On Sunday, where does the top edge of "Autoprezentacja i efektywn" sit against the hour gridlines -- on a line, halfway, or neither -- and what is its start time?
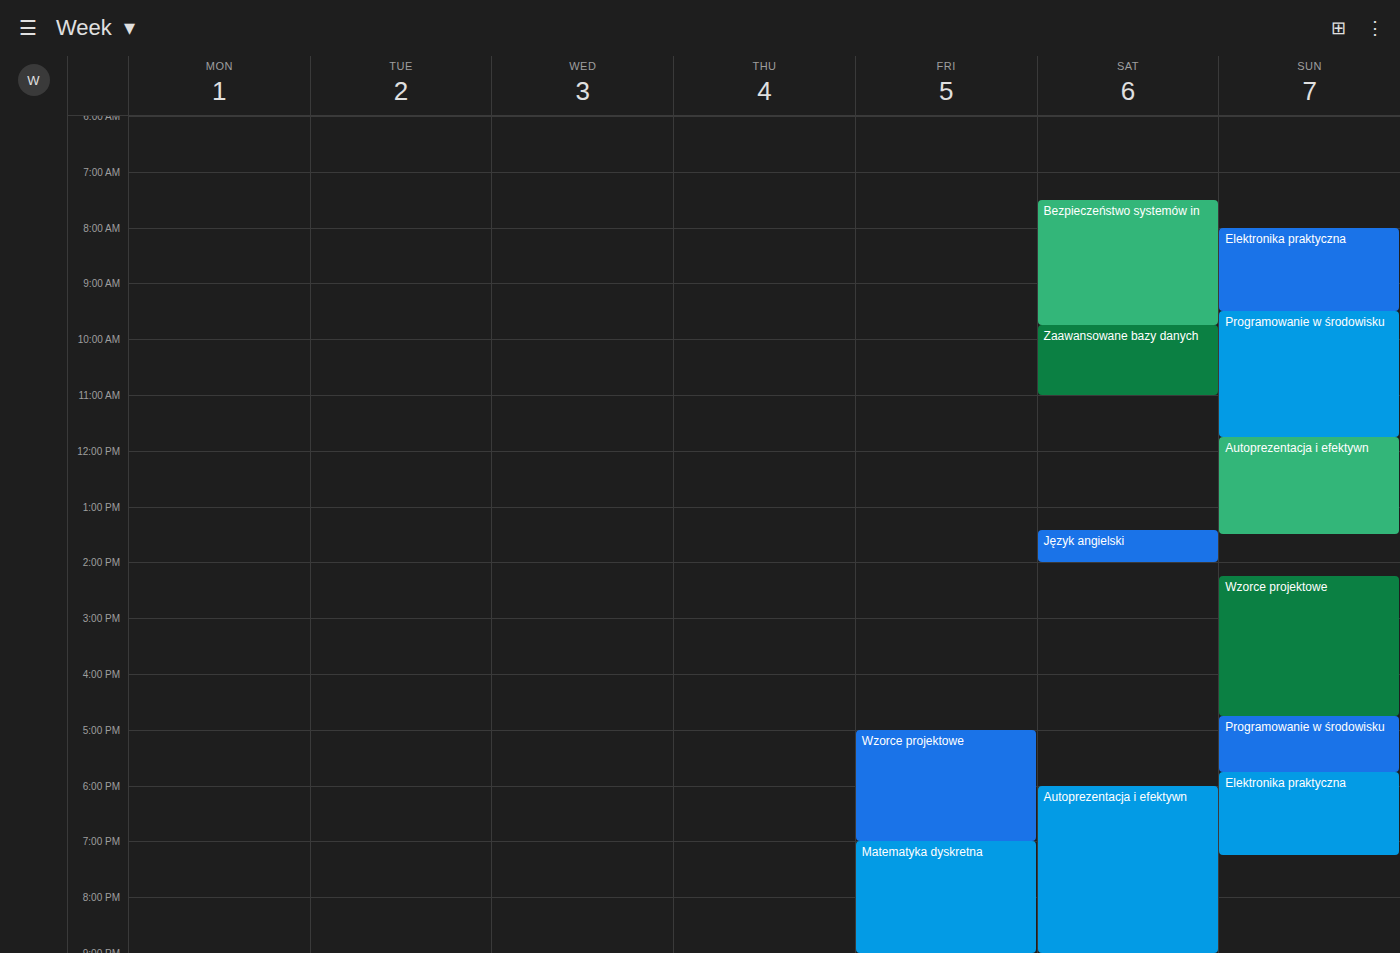
11:45 AM -- neither: three quarters of the way from the 11 AM line to the 12 PM line.